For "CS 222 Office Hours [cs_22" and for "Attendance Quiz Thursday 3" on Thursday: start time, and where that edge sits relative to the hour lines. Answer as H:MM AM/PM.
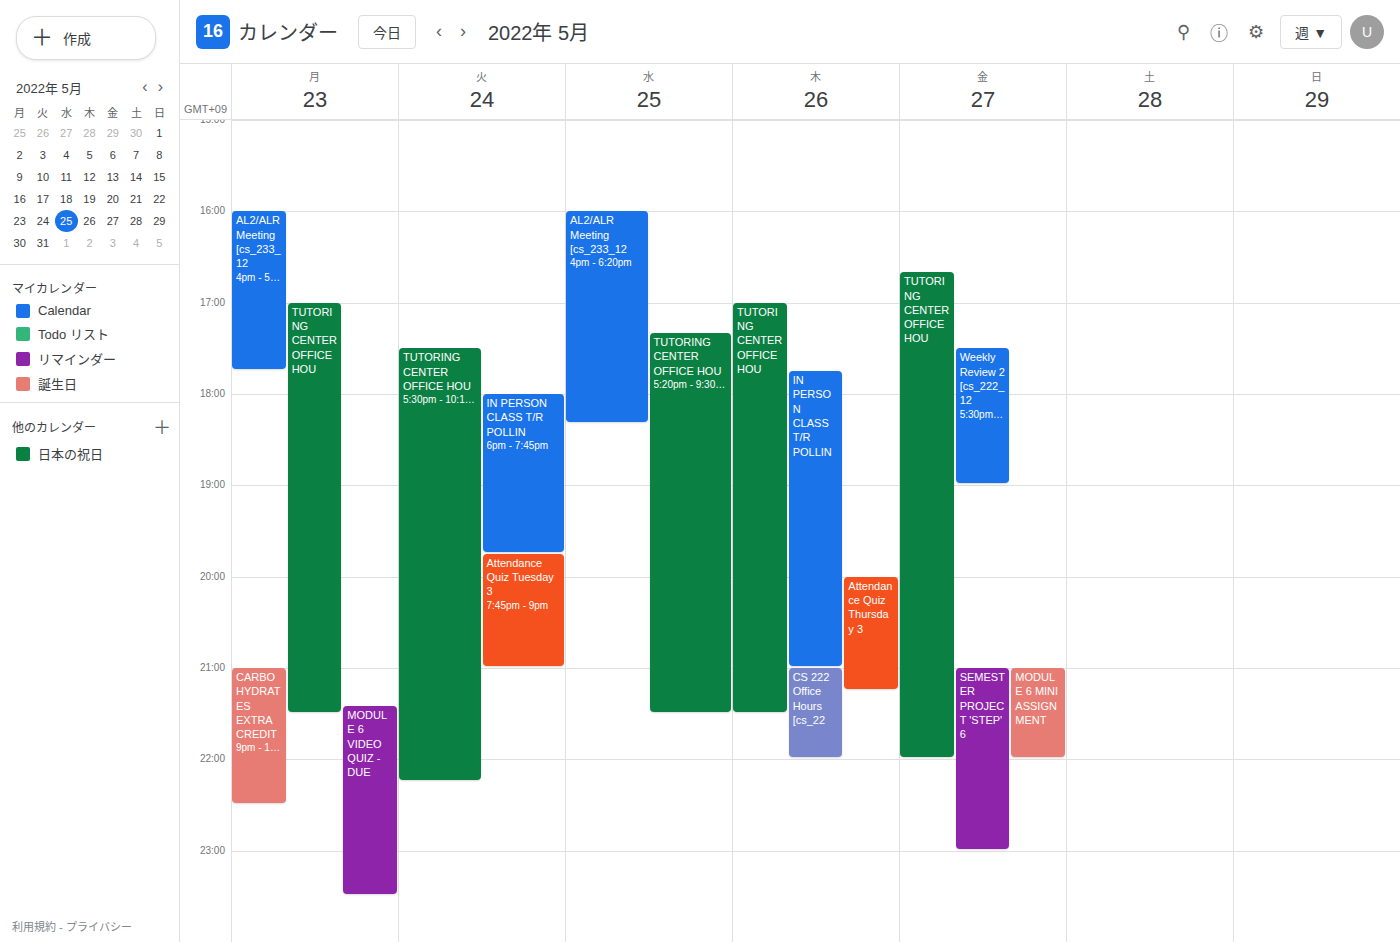
"CS 222 Office Hours [cs_22": 9:00 PM, exactly on the 9 PM line. "Attendance Quiz Thursday 3": 8:00 PM, exactly on the 8 PM line.